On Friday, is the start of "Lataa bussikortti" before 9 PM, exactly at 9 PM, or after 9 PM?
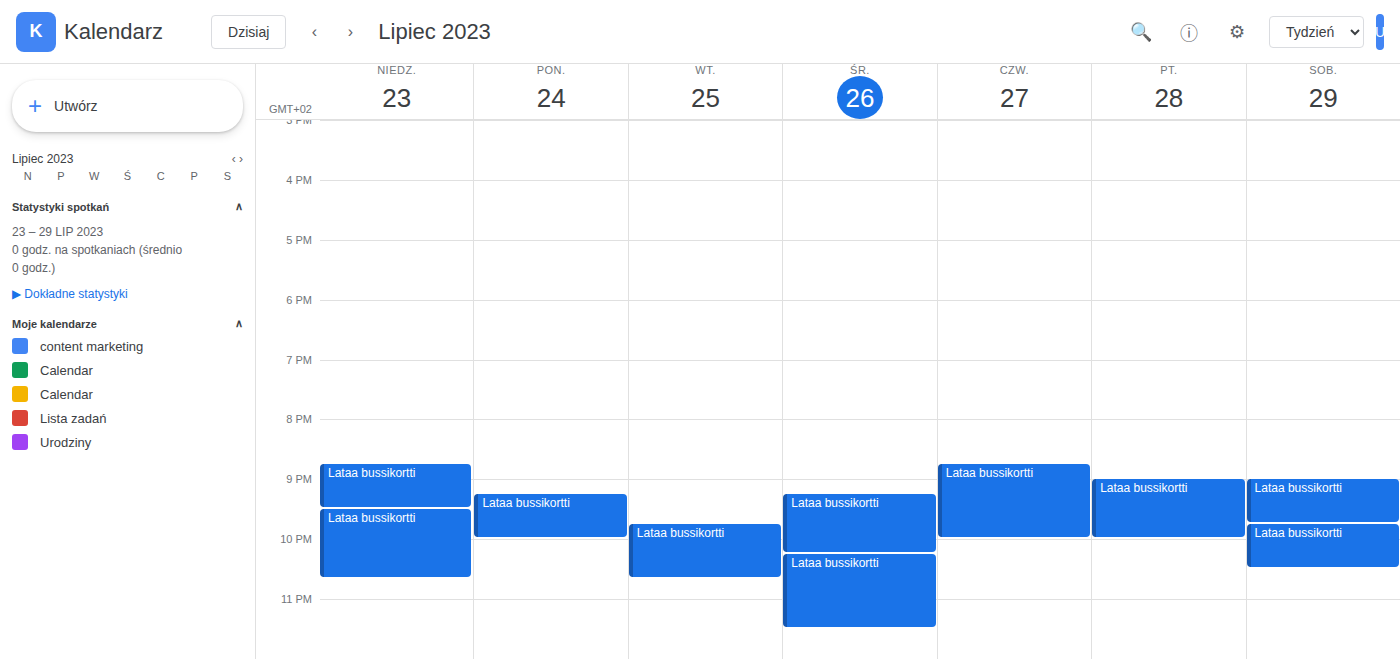
9:00 PM -- exactly at 9 PM, on the 9 PM line.